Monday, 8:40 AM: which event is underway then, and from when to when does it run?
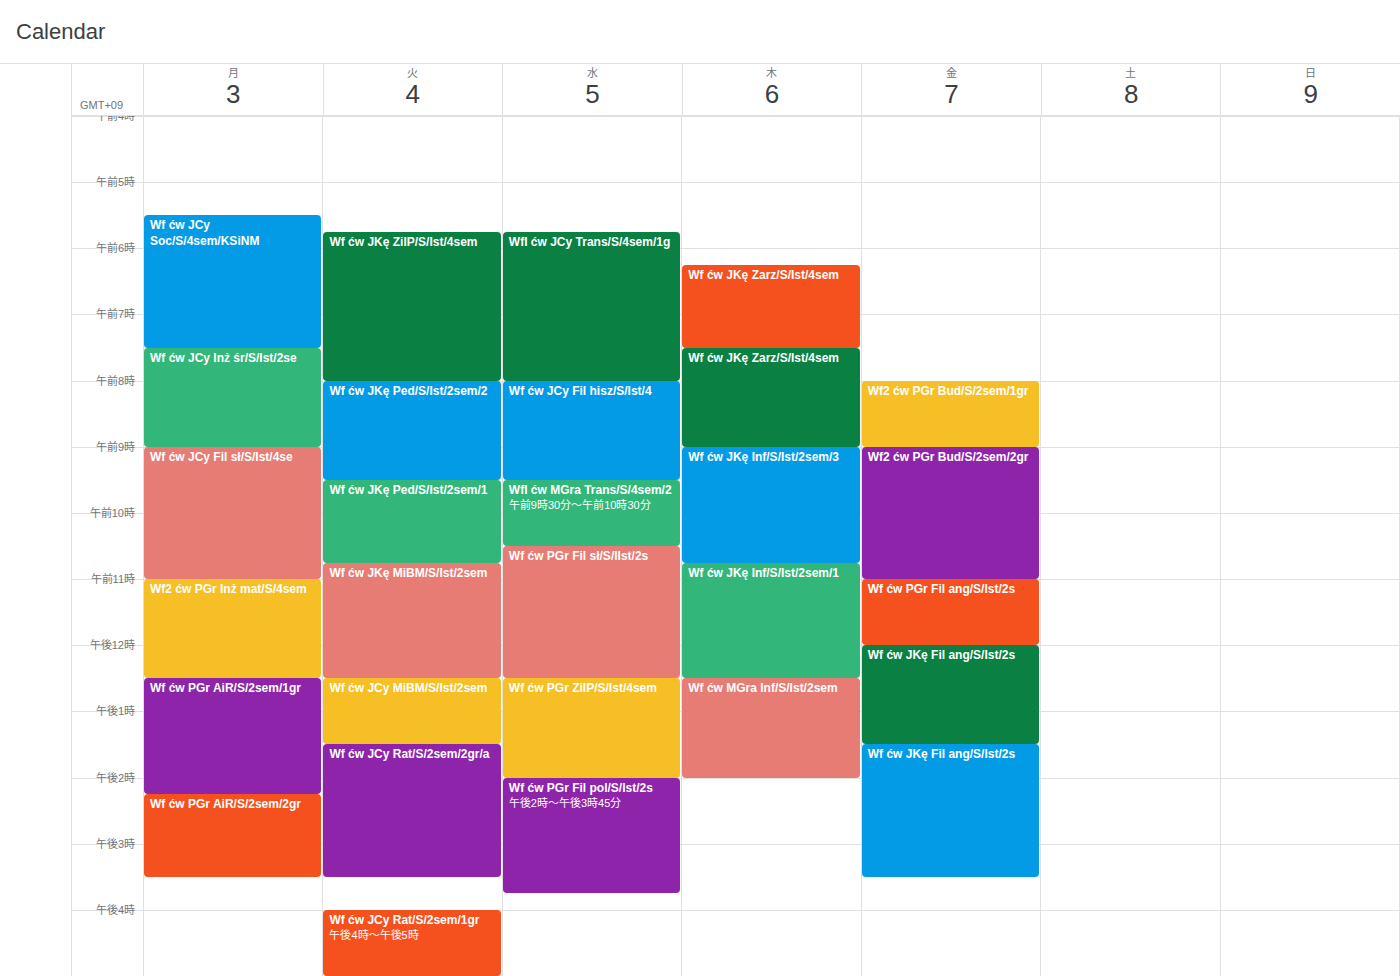
"Wf ćw JCy Inż śr/S/Ist/2se", 7:30 AM to 9:00 AM